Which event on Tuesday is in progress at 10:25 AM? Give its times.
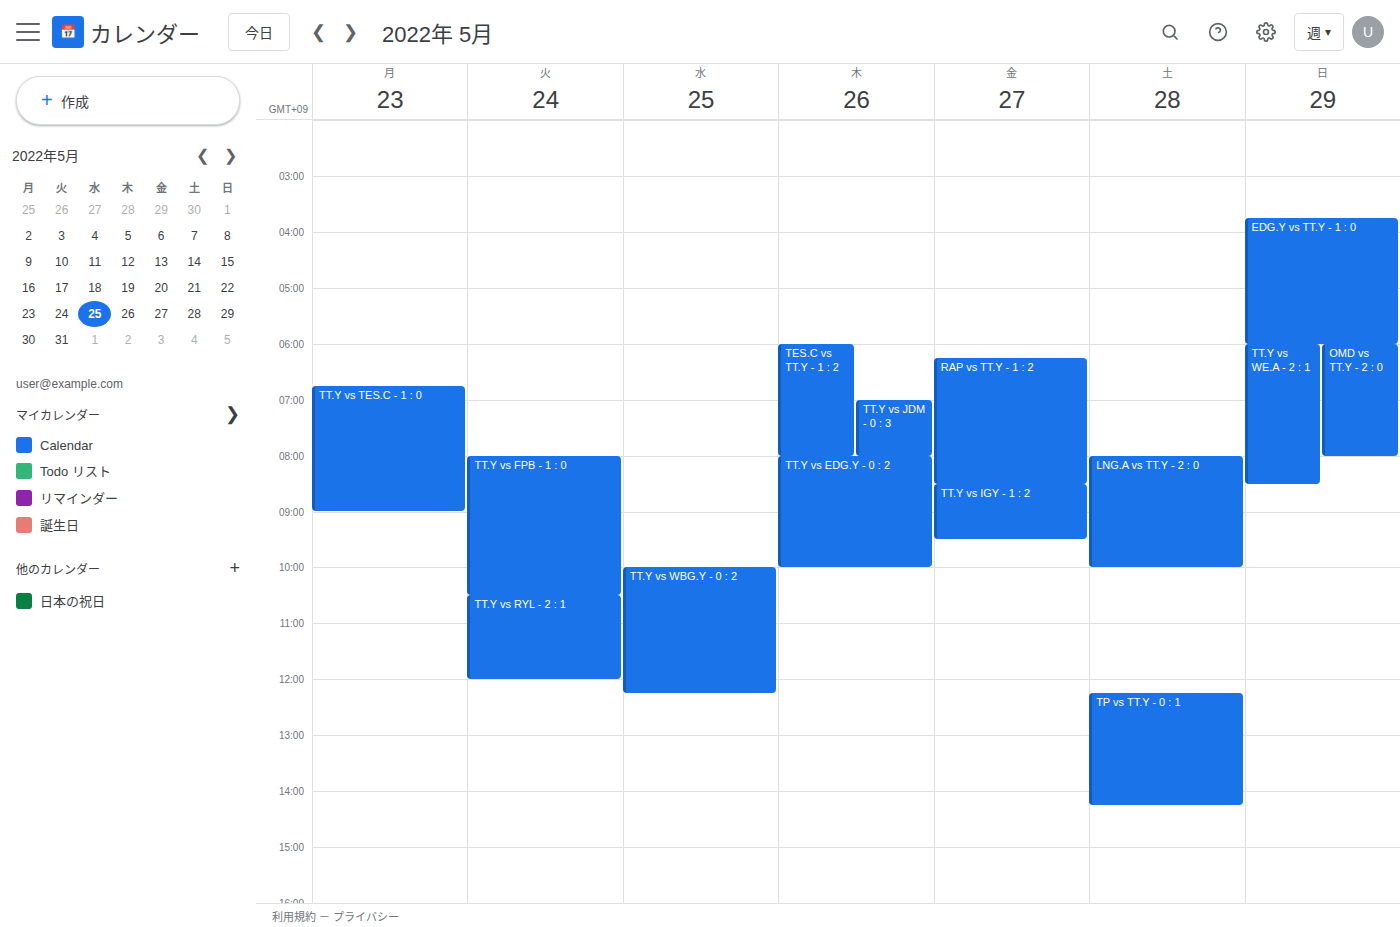
"TT.Y vs FPB - 1 : 0", 8:00 AM to 10:30 AM